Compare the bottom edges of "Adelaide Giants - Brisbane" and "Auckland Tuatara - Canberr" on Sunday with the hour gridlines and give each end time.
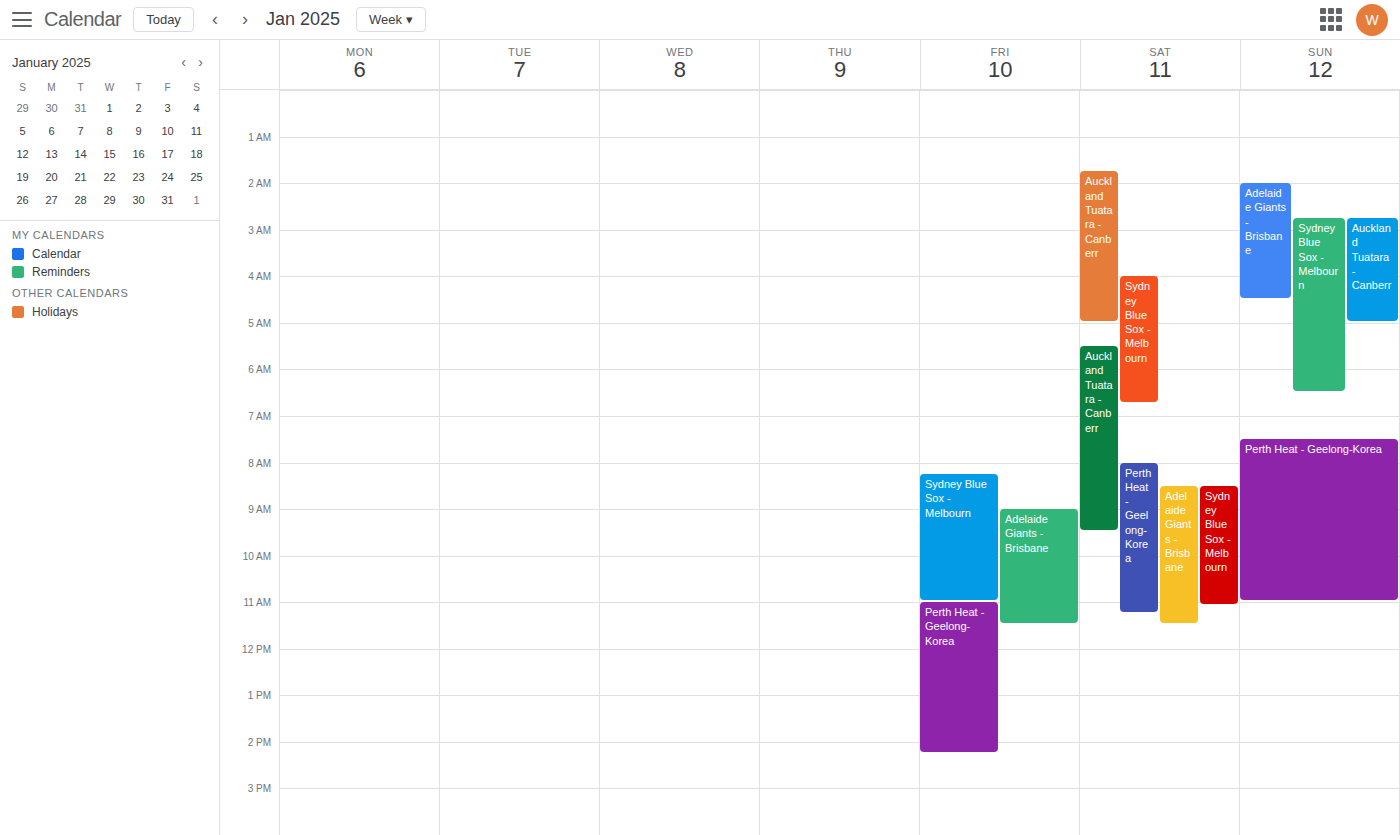
"Adelaide Giants - Brisbane": 4:30 AM, halfway between the 4 AM and 5 AM lines. "Auckland Tuatara - Canberr": 5:00 AM, exactly on the 5 AM line.